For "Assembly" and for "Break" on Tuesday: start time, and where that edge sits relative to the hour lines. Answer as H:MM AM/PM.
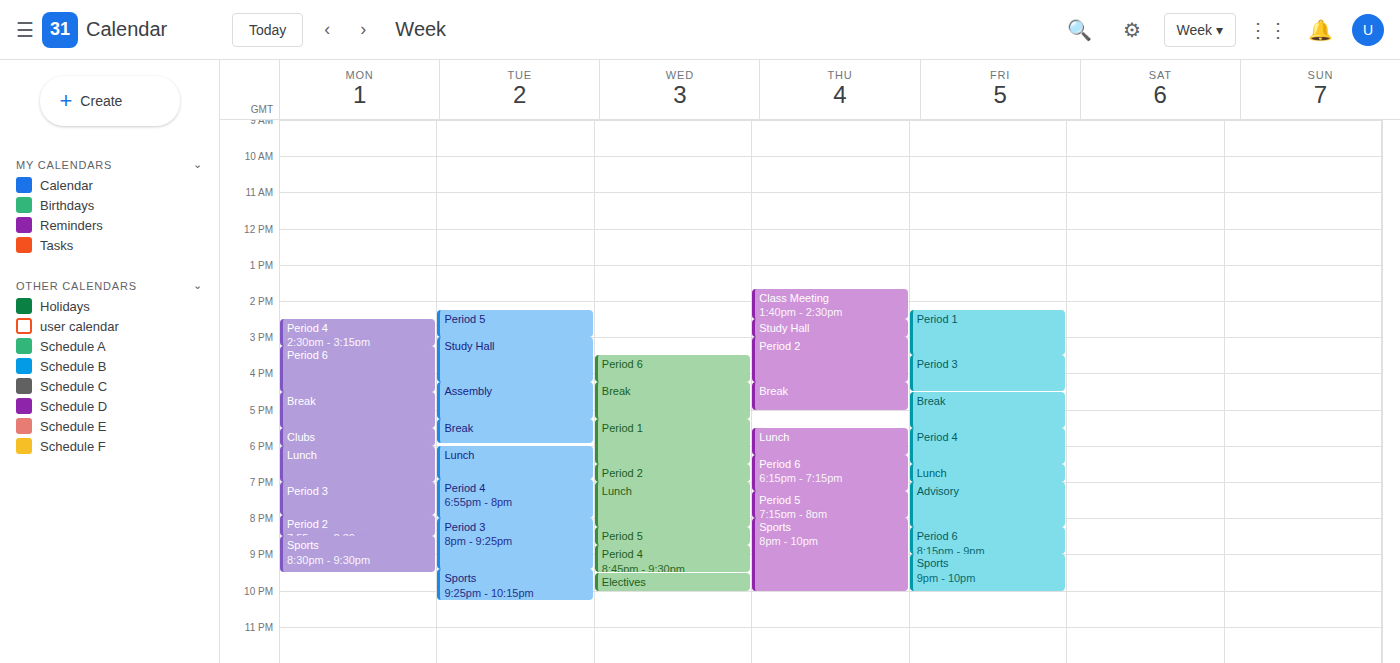
"Assembly": 4:15 PM, neither: a quarter of the way from the 4 PM line to the 5 PM line. "Break": 5:15 PM, neither: a quarter of the way from the 5 PM line to the 6 PM line.